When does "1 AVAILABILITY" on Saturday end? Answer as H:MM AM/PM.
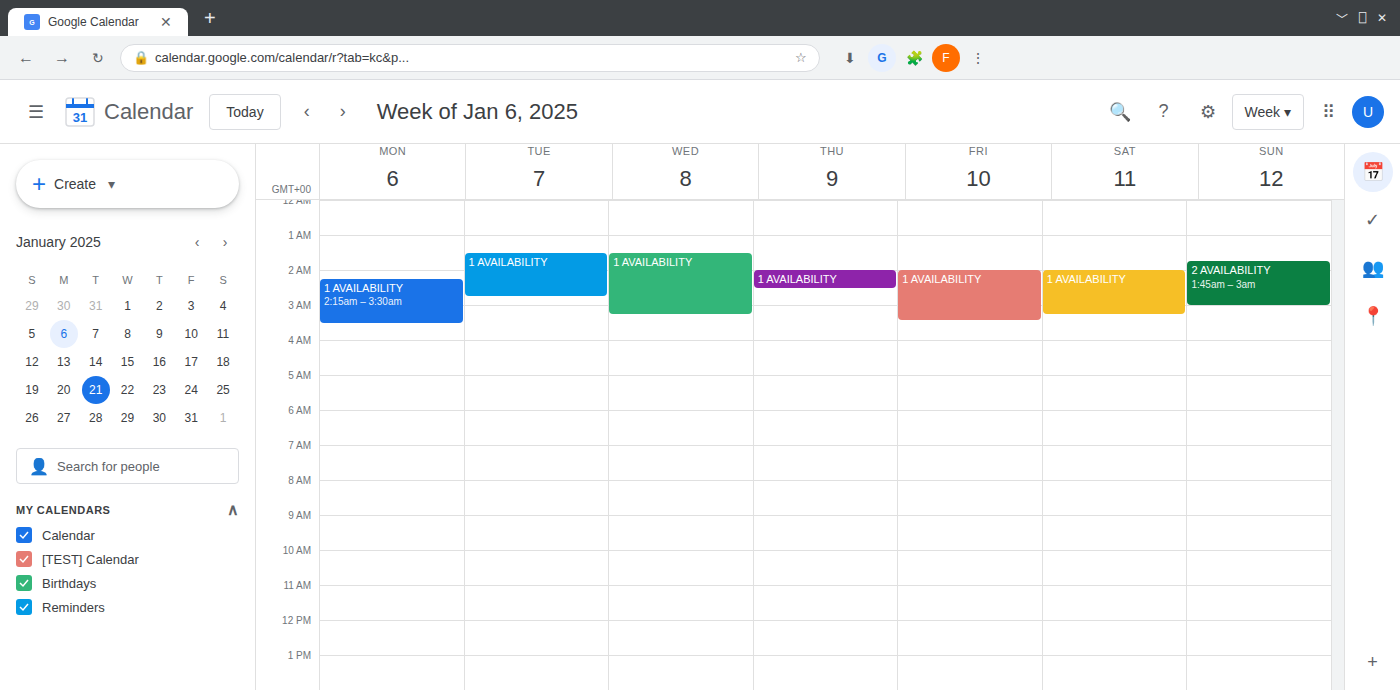
3:15 AM